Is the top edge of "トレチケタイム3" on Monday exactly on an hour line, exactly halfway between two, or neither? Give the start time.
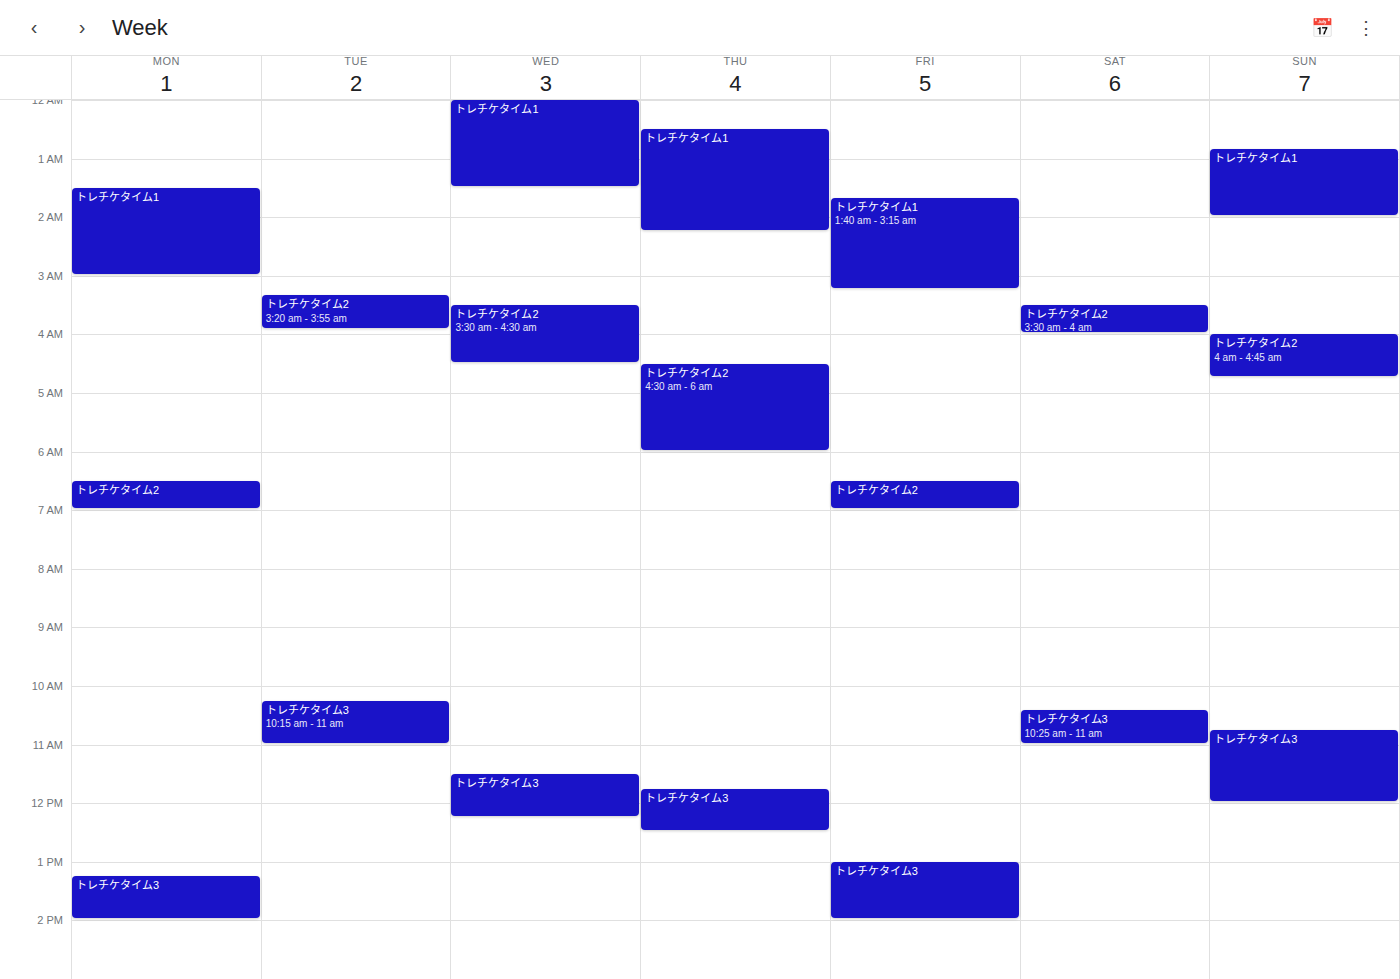
1:15 PM -- neither: a quarter of the way from the 1 PM line to the 2 PM line.